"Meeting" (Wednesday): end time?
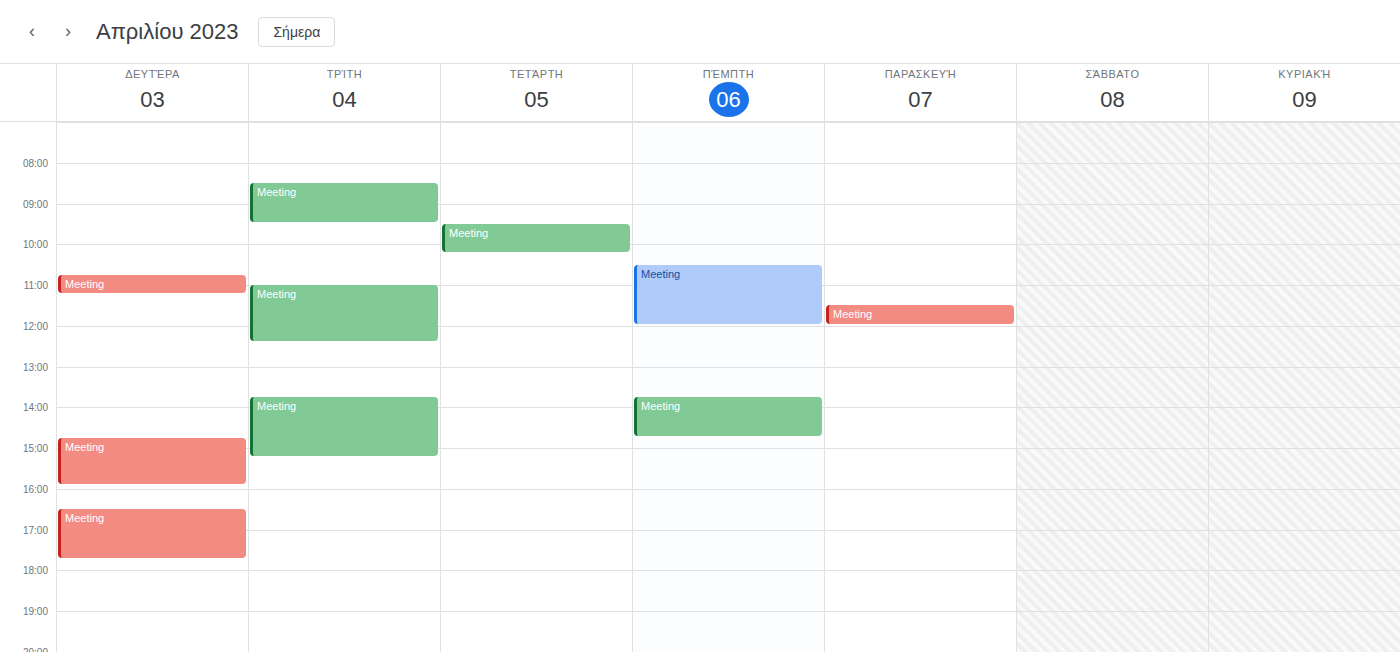
10:15